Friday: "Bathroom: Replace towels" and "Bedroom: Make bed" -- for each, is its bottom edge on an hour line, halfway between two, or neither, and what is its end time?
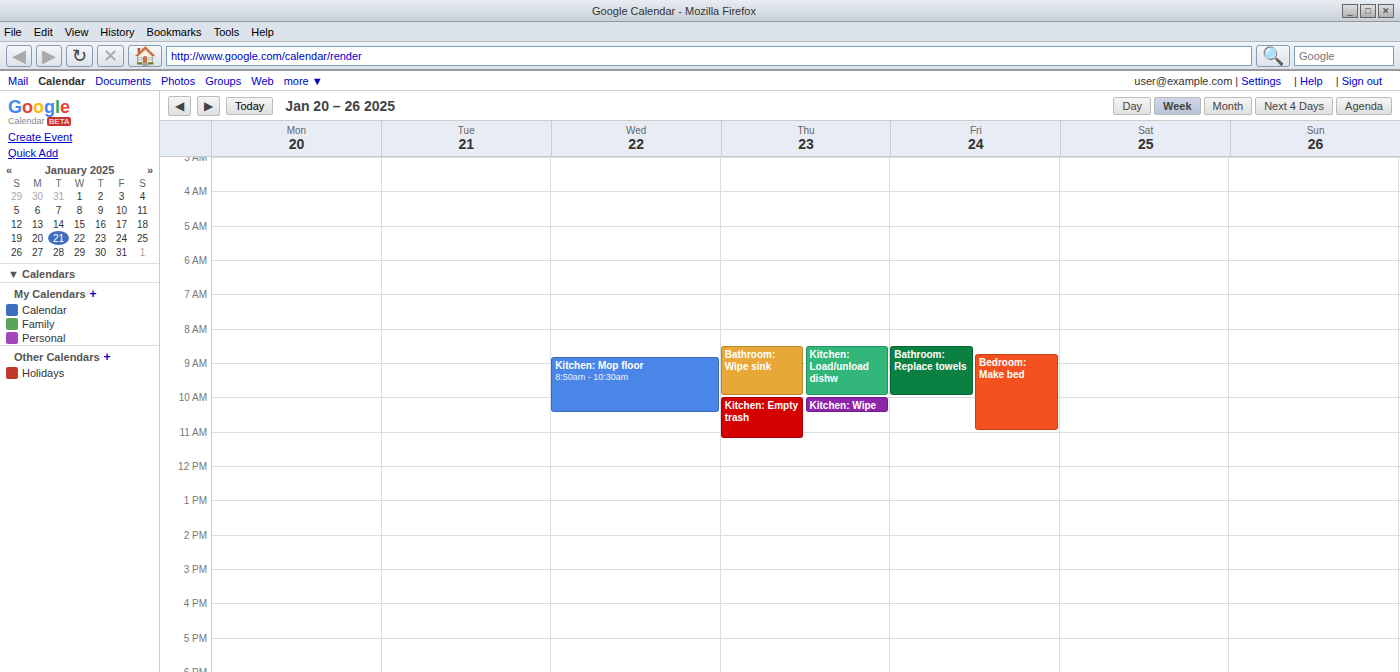
"Bathroom: Replace towels": 10:00, exactly on the 10:00 line. "Bedroom: Make bed": 11:00, exactly on the 11:00 line.